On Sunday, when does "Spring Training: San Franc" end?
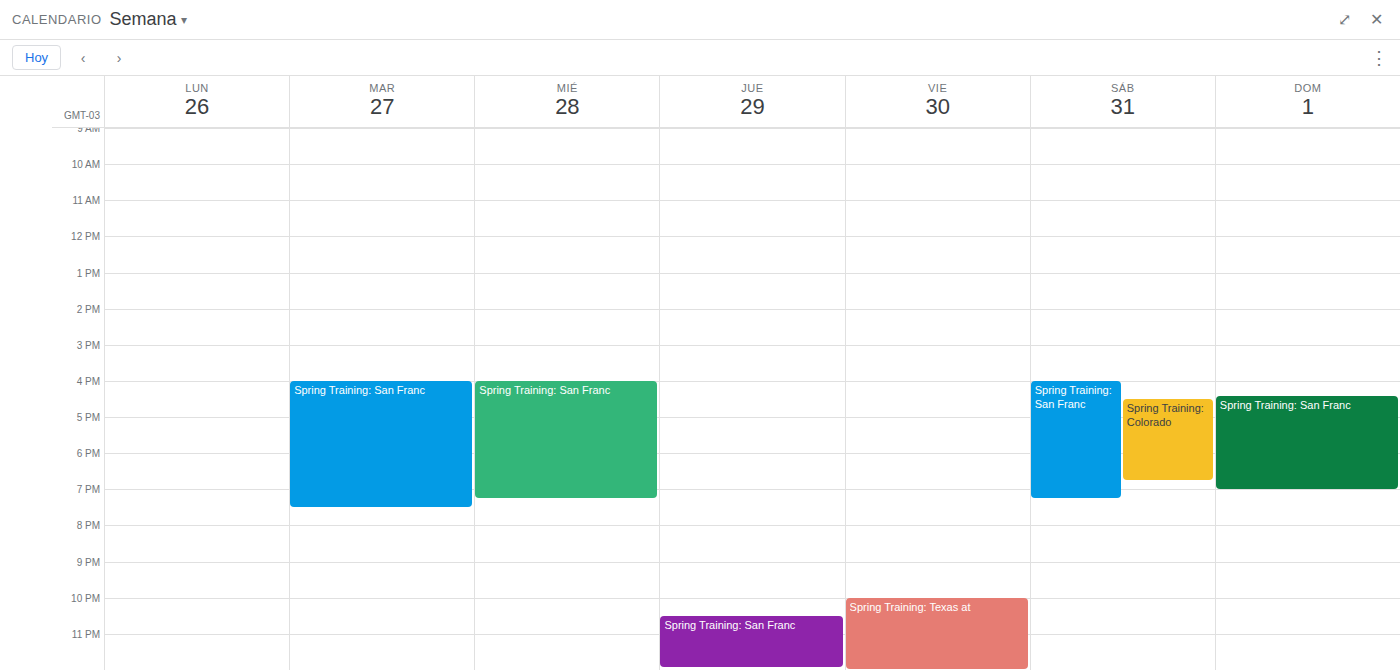
7:00 PM